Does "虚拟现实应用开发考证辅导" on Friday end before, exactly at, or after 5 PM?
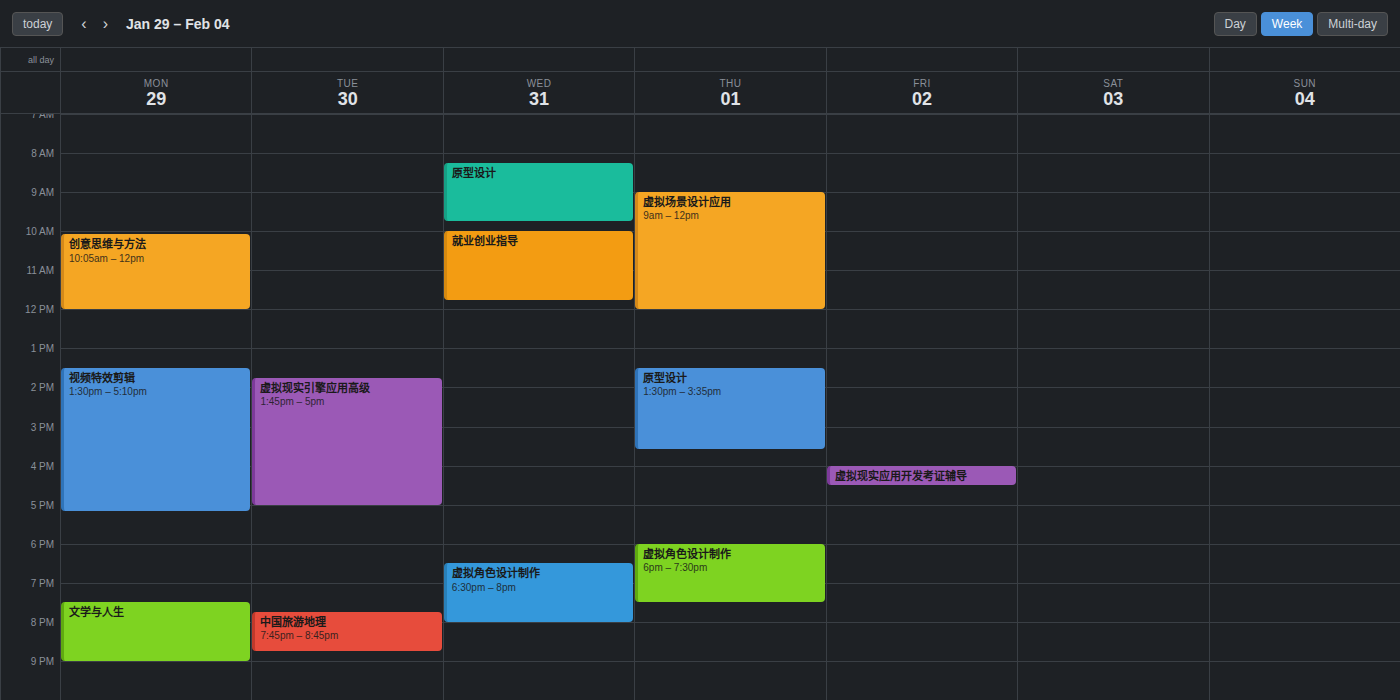
4:30 PM -- before 5 PM, 30 minutes above the 5 PM line.